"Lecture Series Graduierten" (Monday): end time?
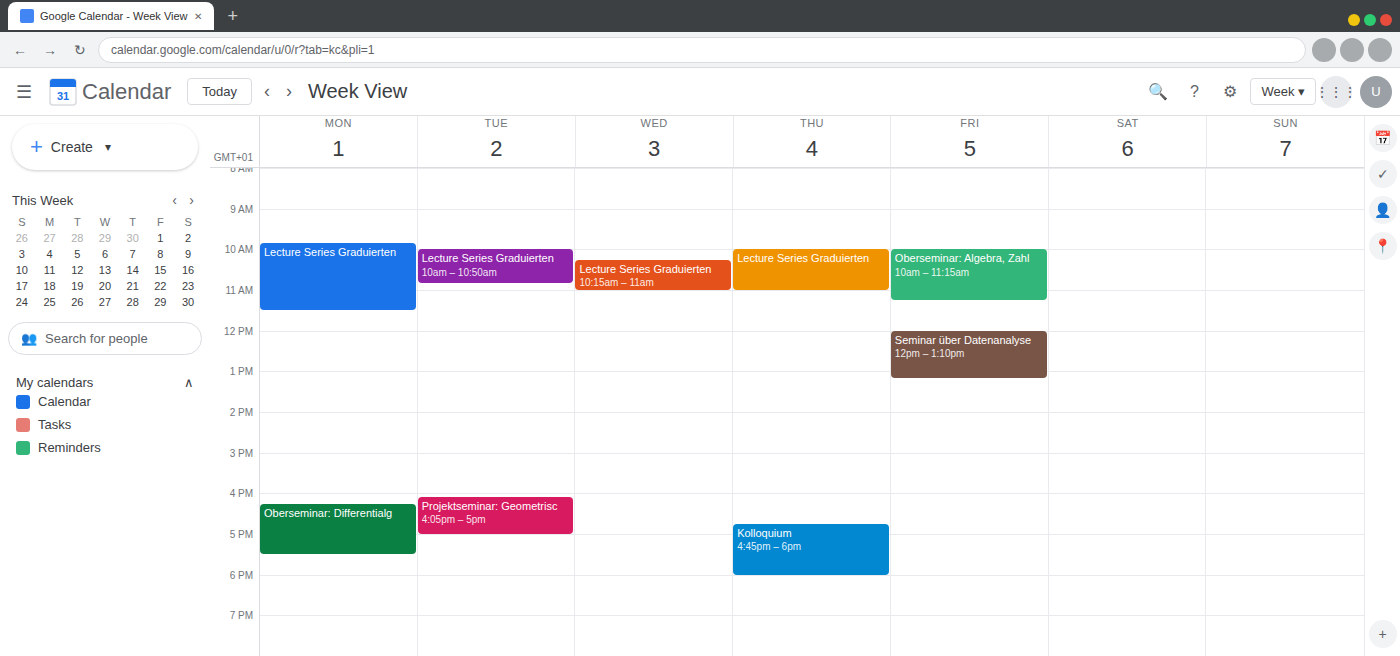
11:30 AM